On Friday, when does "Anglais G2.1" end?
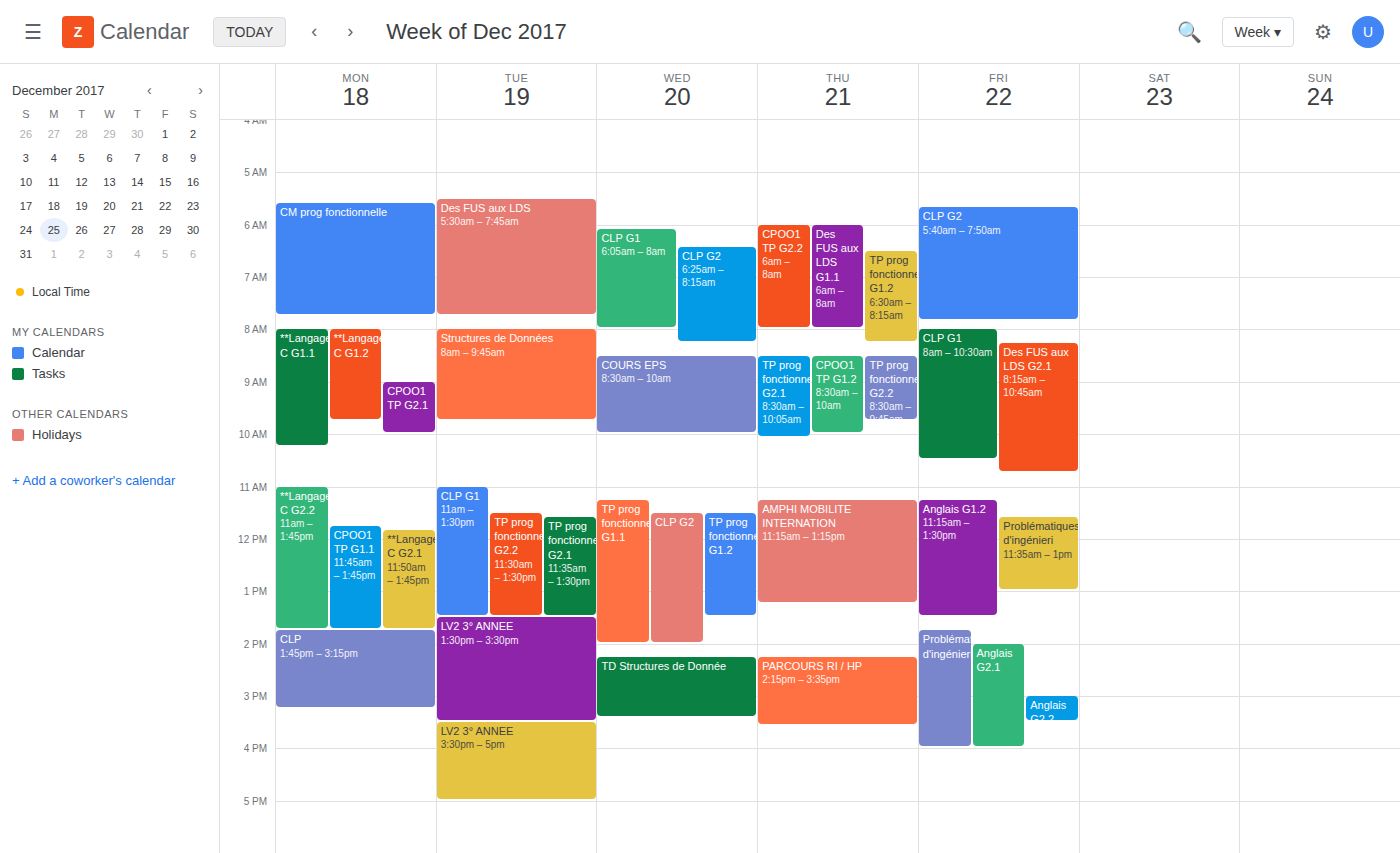
4:00 PM